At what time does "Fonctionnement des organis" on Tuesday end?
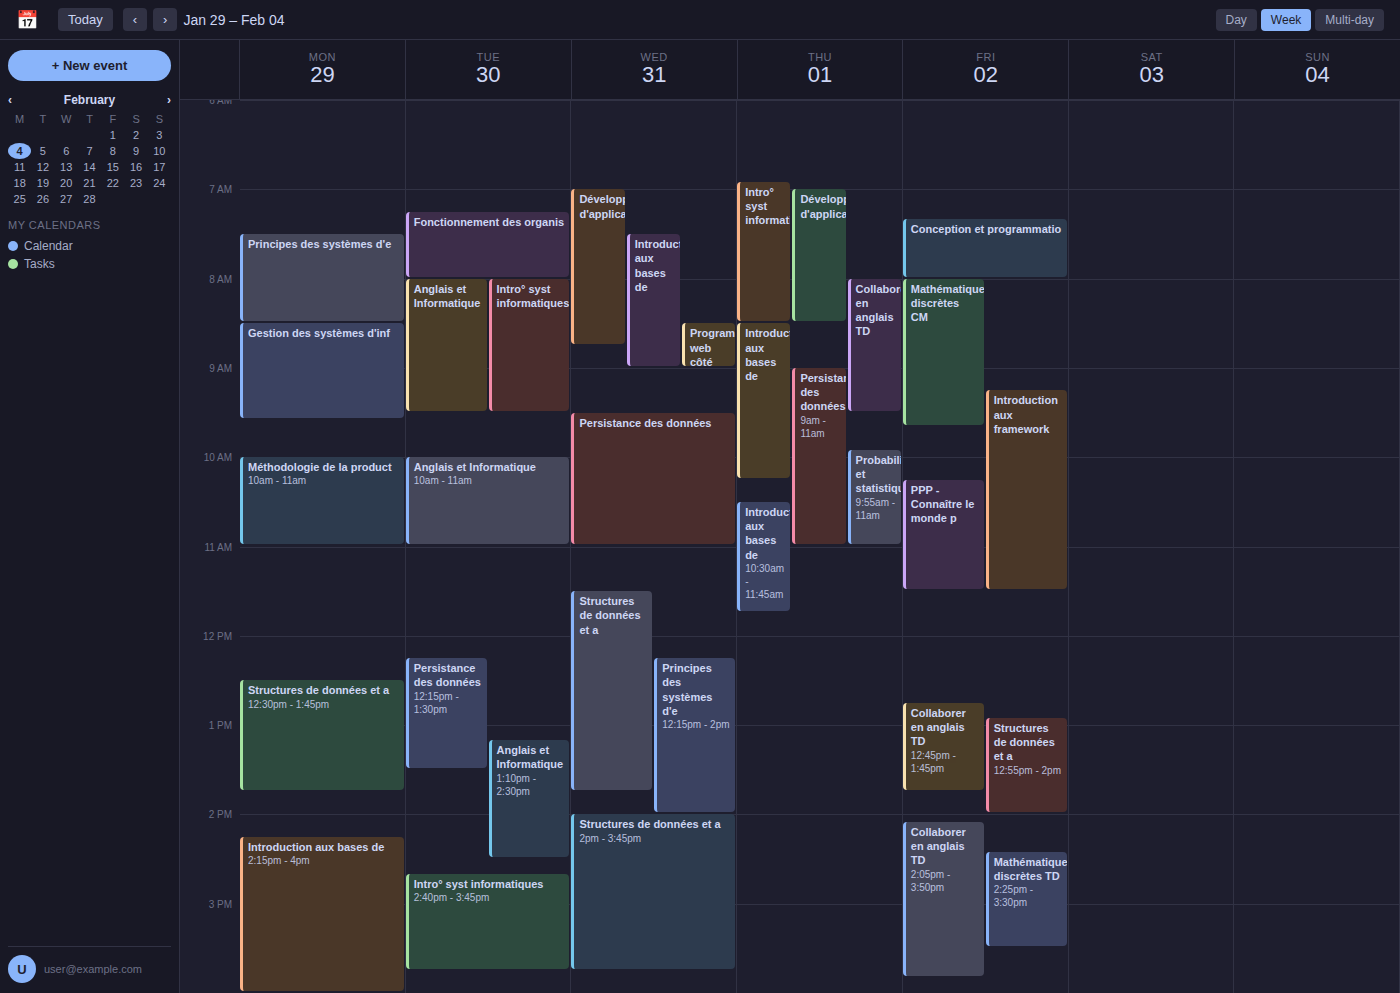
08:00